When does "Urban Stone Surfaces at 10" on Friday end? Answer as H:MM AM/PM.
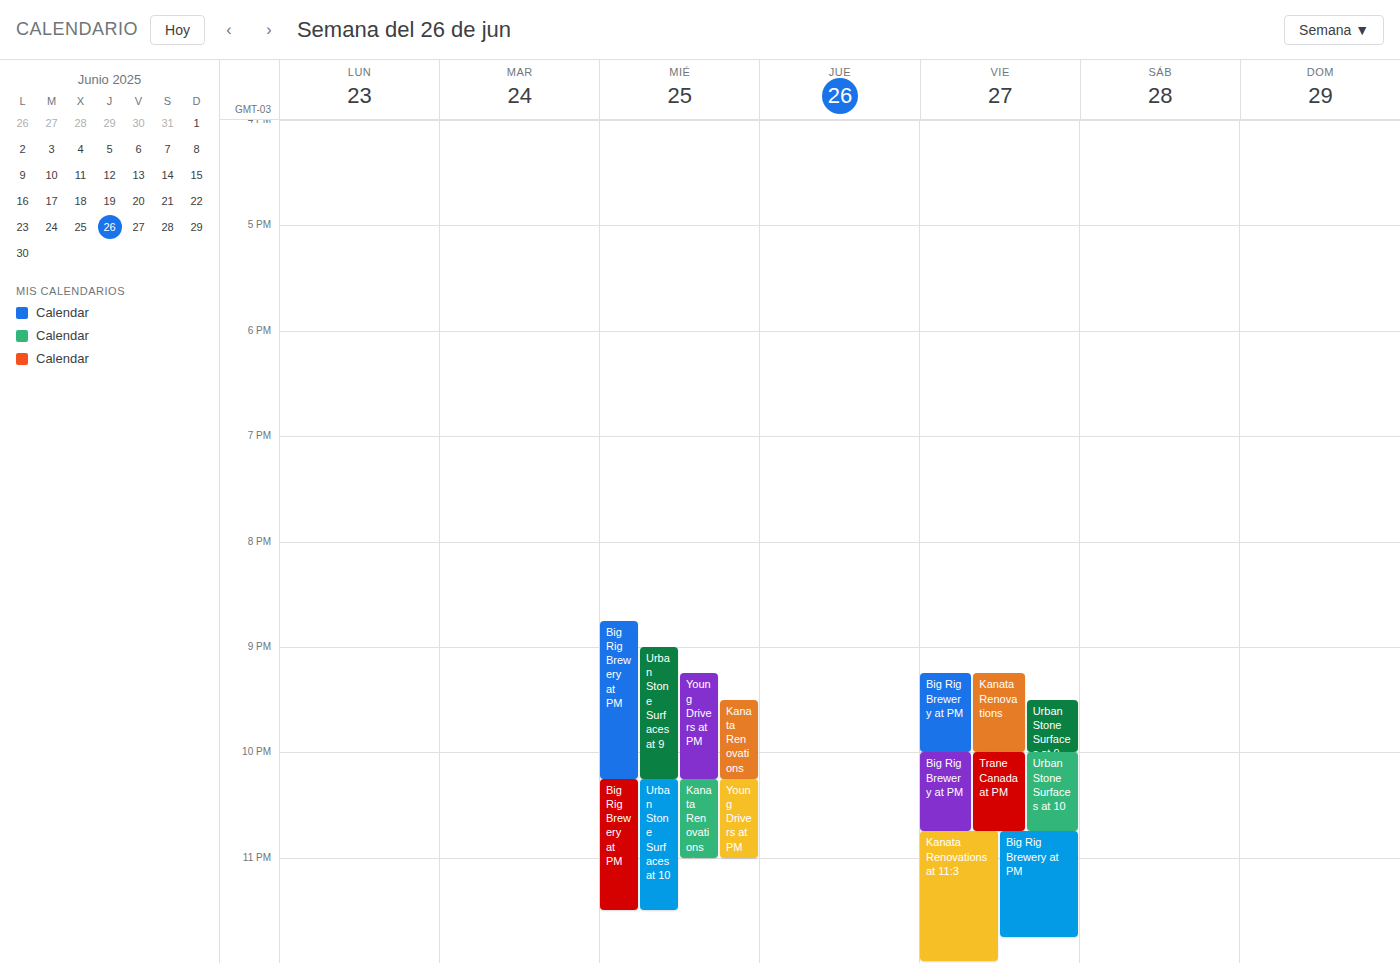
10:45 PM